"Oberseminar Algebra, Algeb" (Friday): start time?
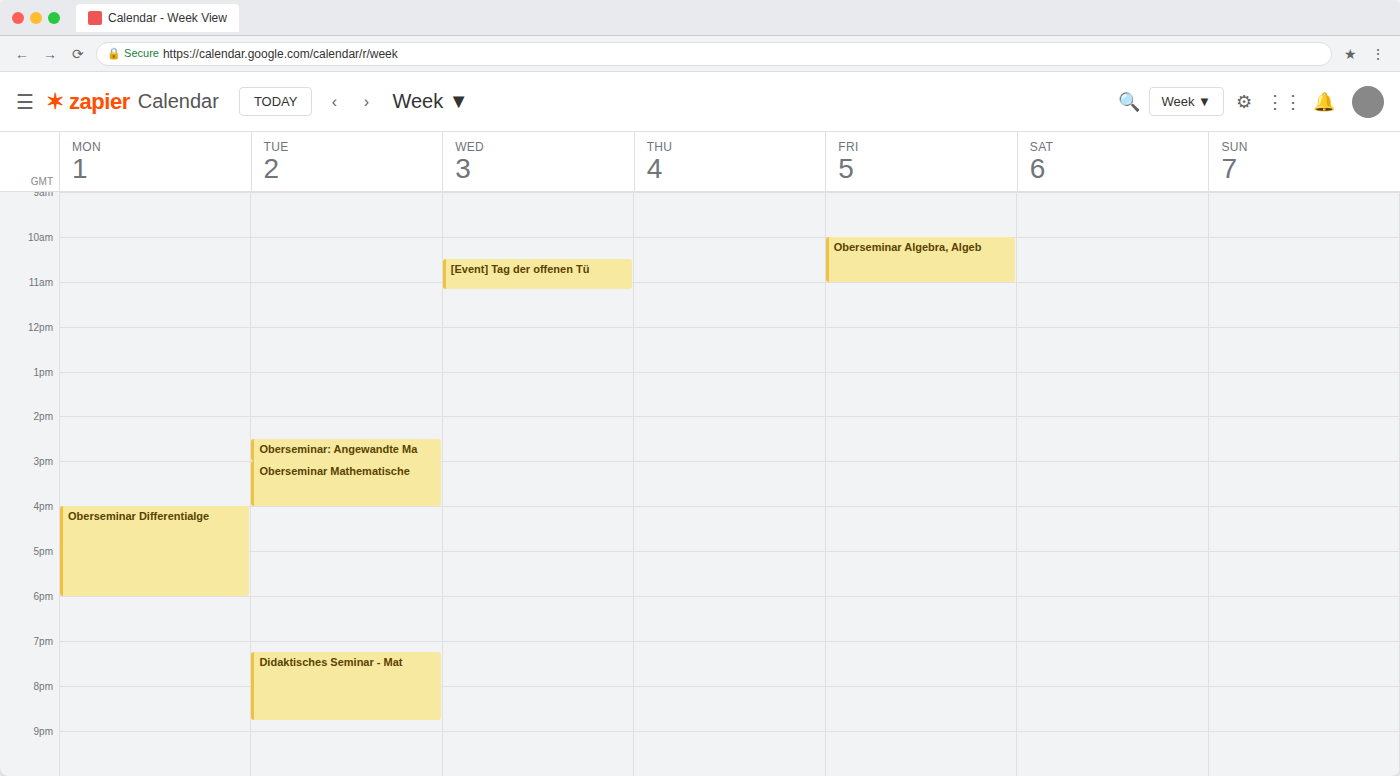
10:00 AM